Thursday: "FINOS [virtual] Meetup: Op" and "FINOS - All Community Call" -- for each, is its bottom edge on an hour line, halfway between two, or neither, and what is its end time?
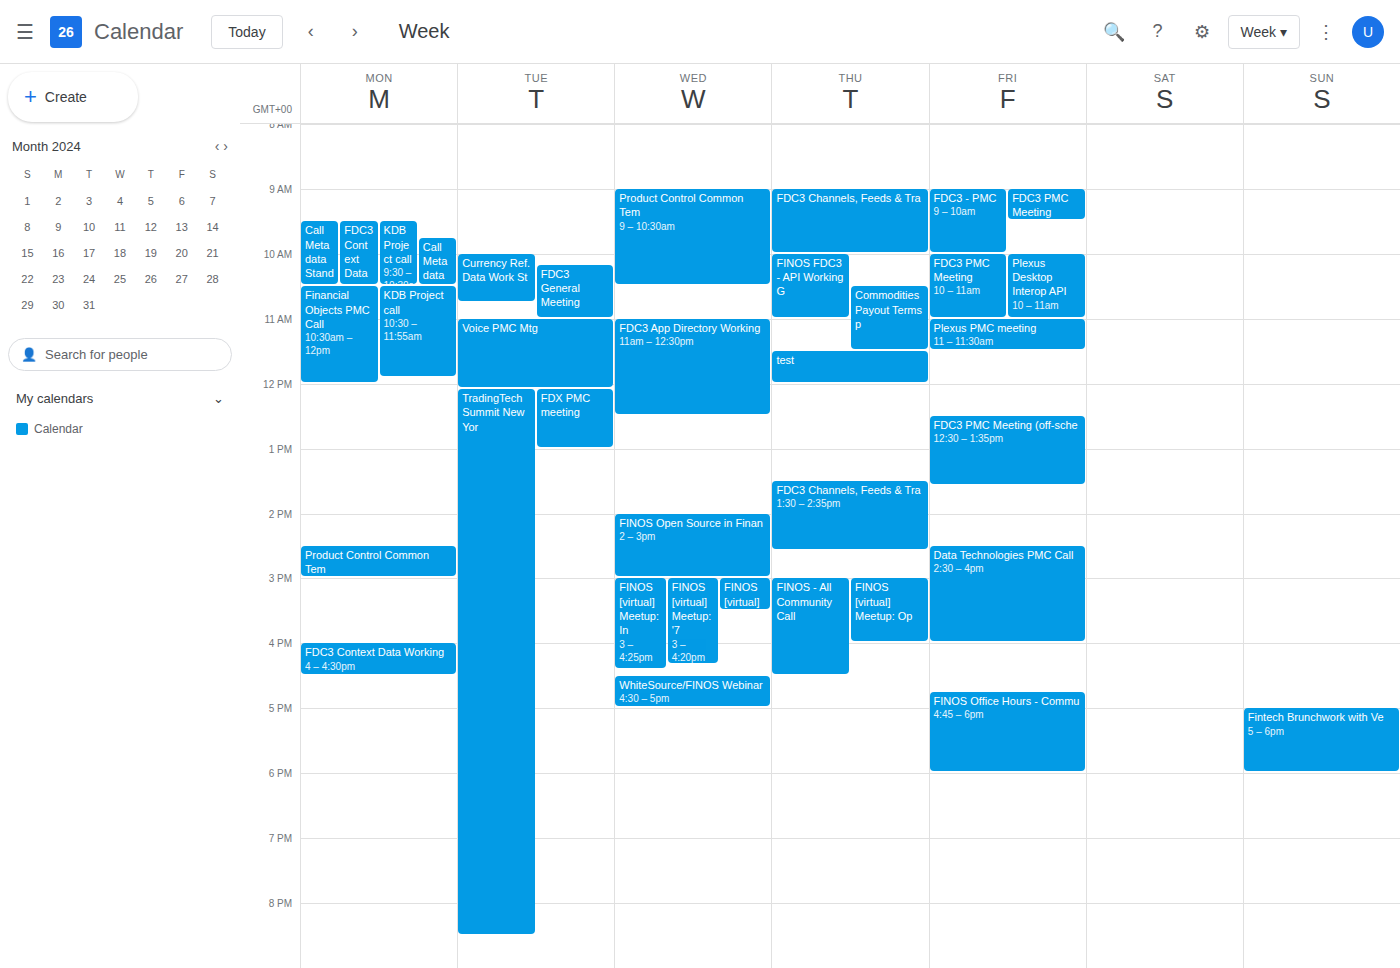
"FINOS [virtual] Meetup: Op": 4:00 PM, exactly on the 4 PM line. "FINOS - All Community Call": 4:30 PM, halfway between the 4 PM and 5 PM lines.